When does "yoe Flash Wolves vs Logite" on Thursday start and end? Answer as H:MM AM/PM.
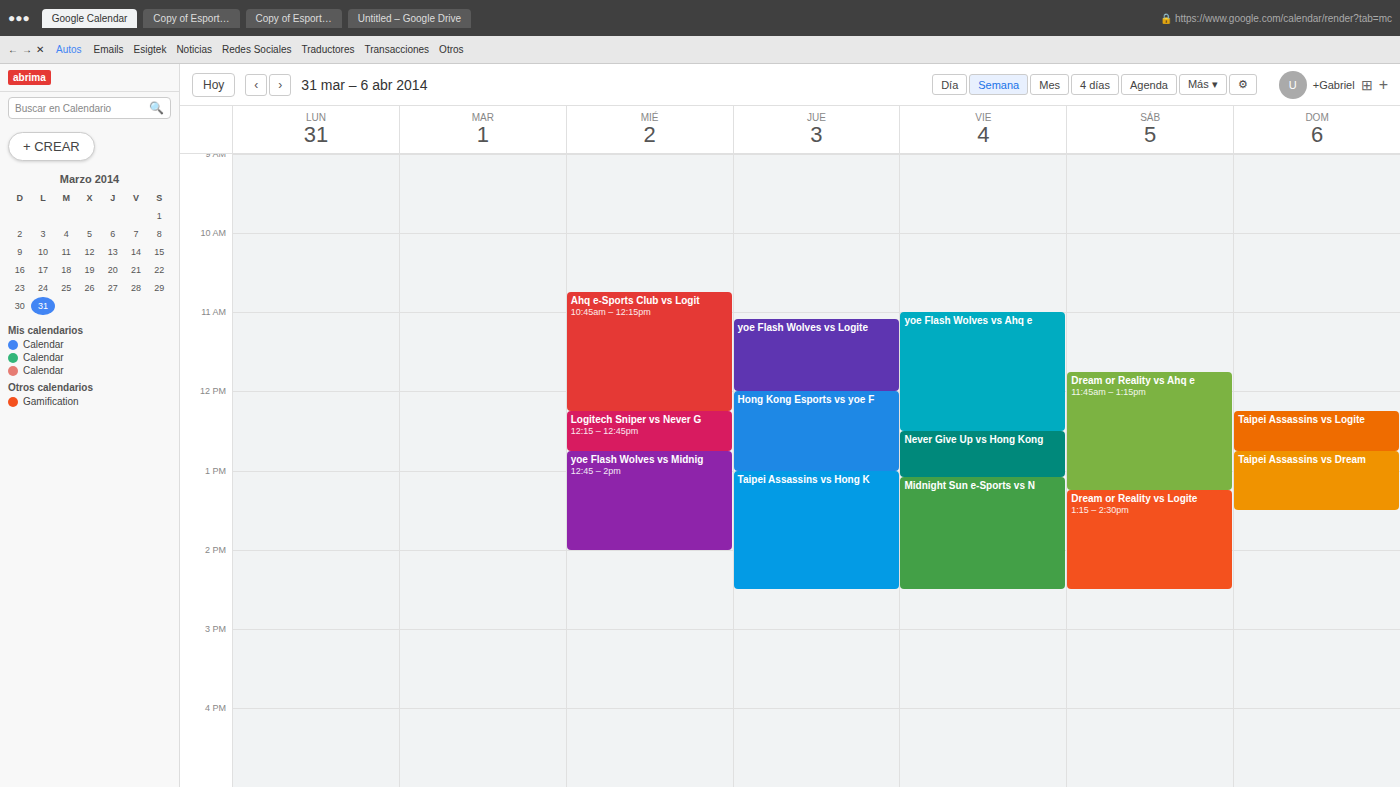
11:05 AM to 12:00 PM